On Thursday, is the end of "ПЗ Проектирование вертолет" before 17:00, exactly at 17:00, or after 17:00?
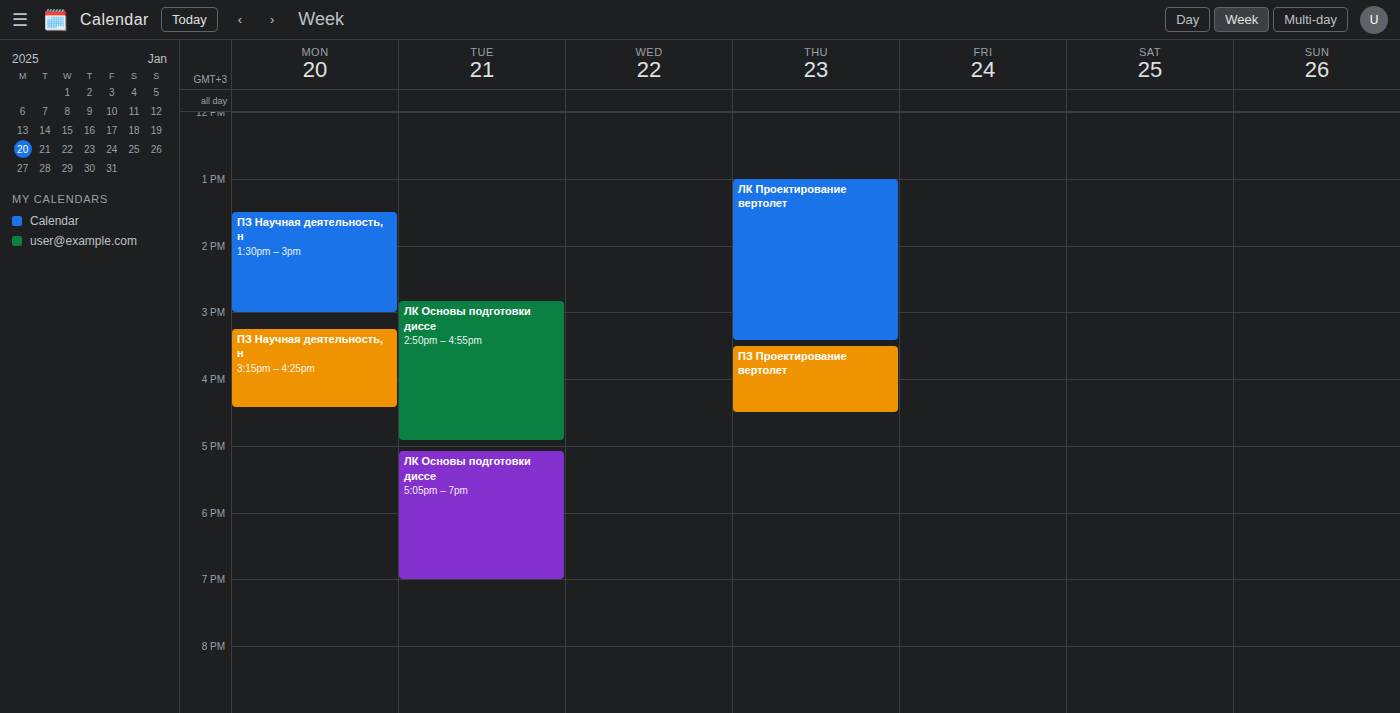
16:30 -- before 17:00, 30 minutes above the 17:00 line.